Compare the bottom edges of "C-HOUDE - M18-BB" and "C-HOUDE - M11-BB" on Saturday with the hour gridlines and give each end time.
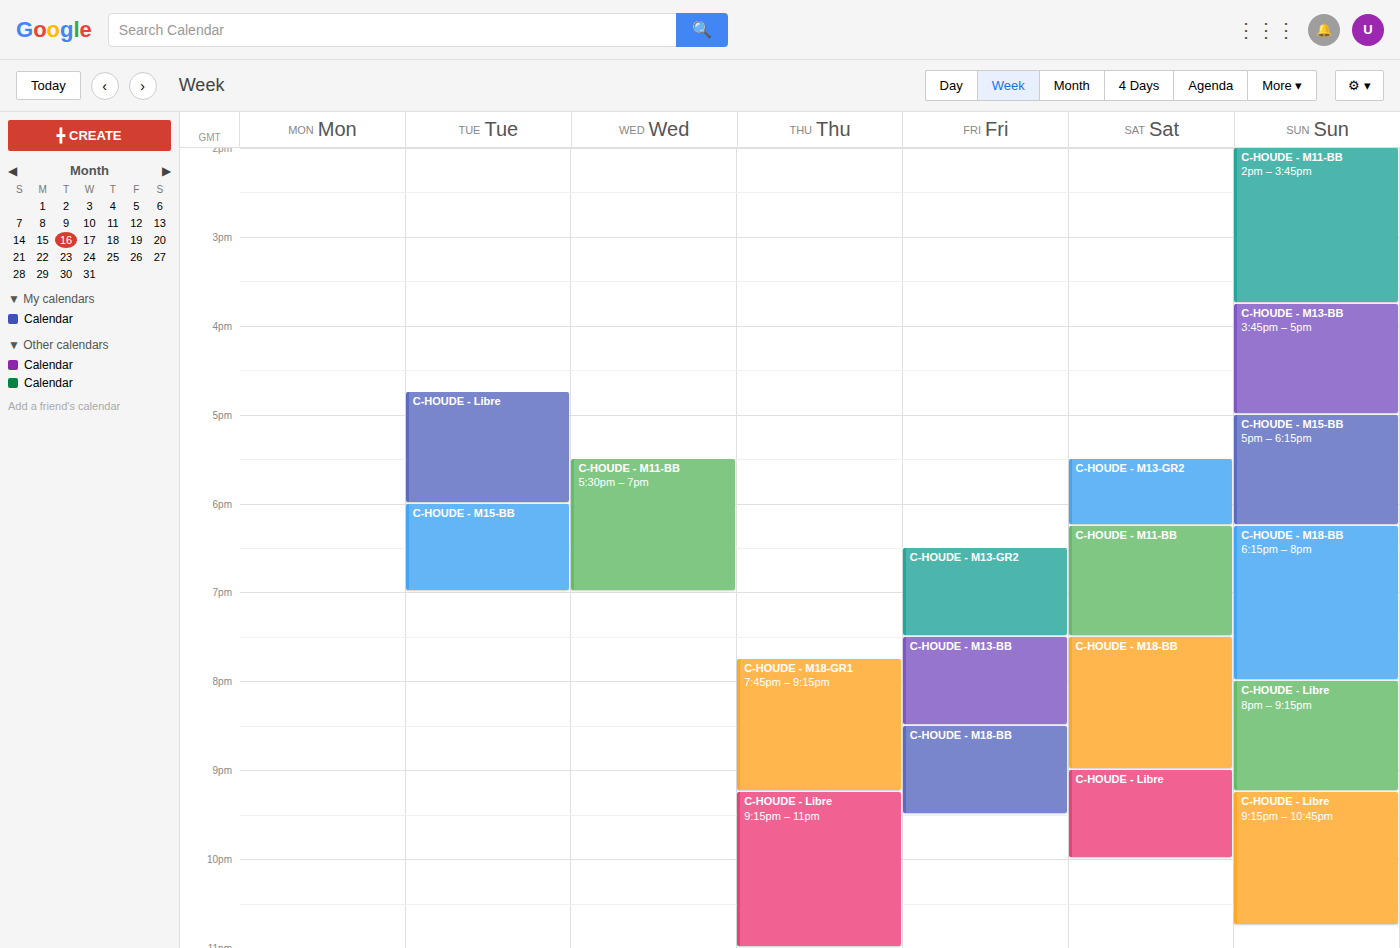
"C-HOUDE - M18-BB": 9:00 PM, exactly on the 9 PM line. "C-HOUDE - M11-BB": 7:30 PM, halfway between the 7 PM and 8 PM lines.